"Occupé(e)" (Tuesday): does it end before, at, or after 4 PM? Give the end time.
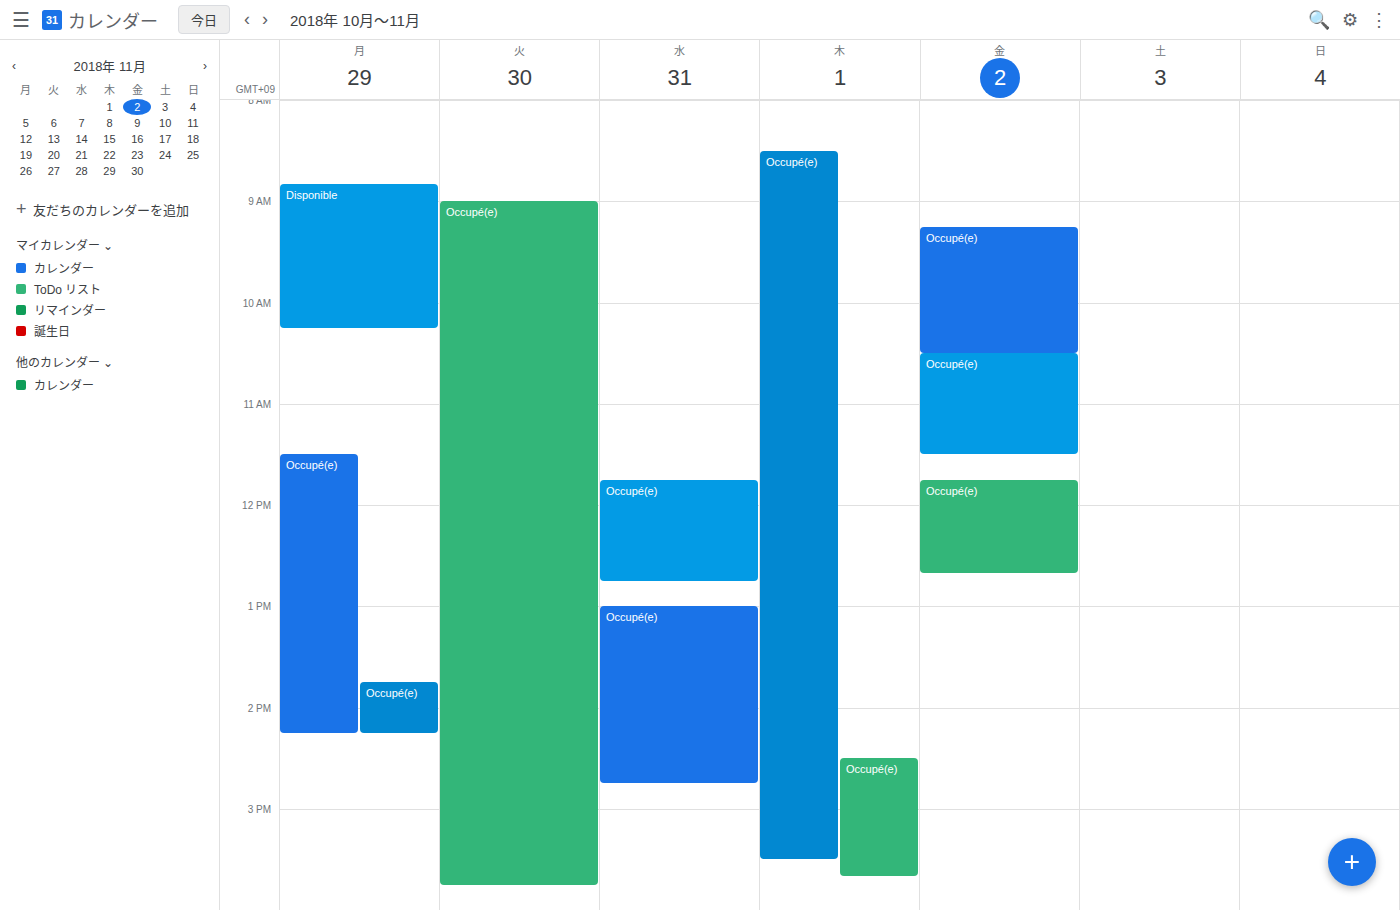
3:45 PM -- before 4 PM, 15 minutes above the 4 PM line.